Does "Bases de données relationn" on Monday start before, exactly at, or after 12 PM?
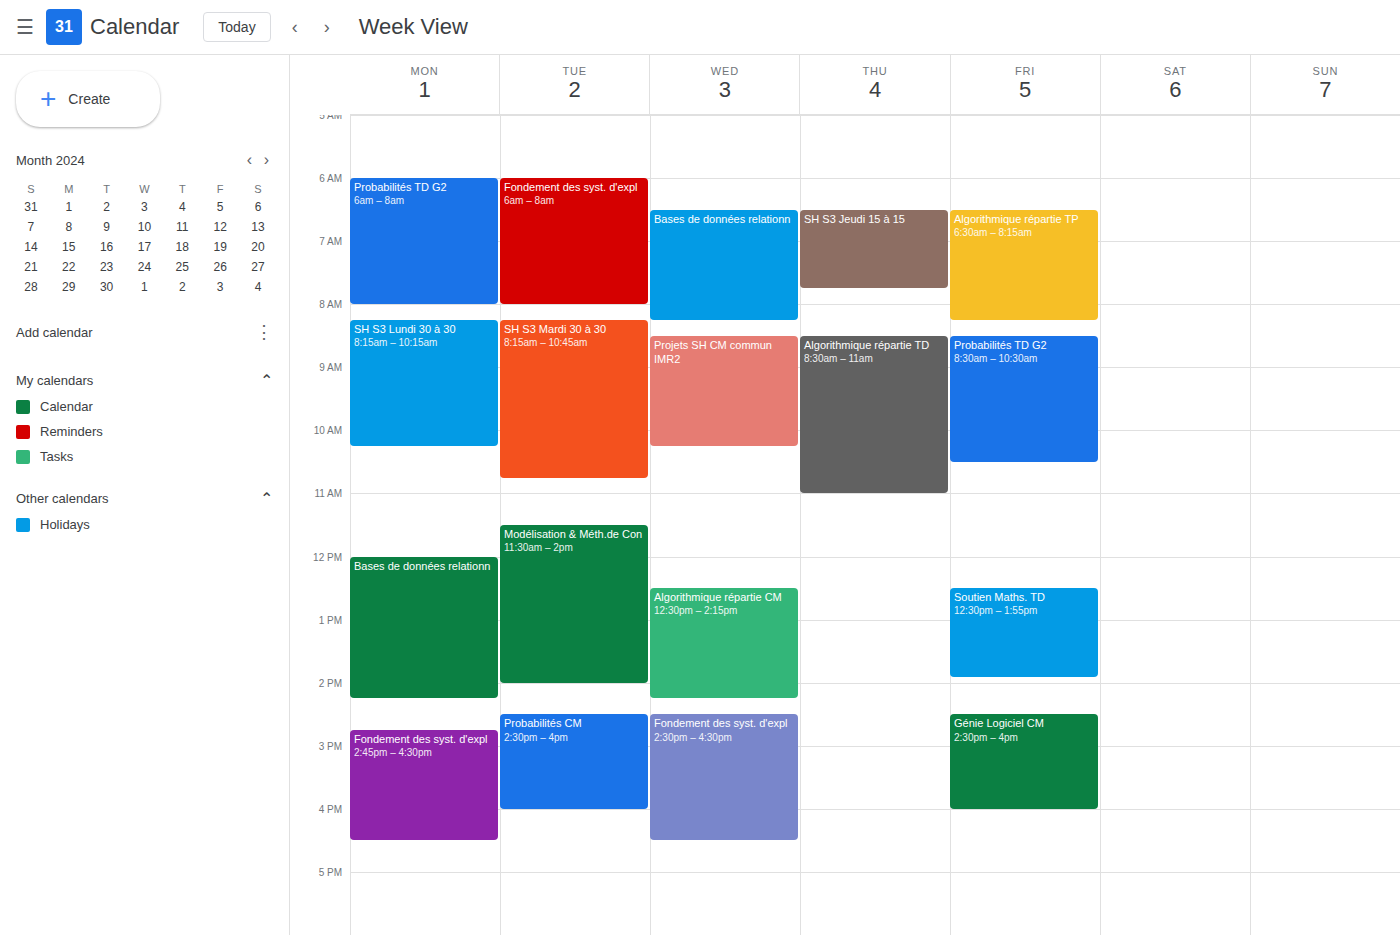
12:00 PM -- exactly at 12 PM, on the 12 PM line.